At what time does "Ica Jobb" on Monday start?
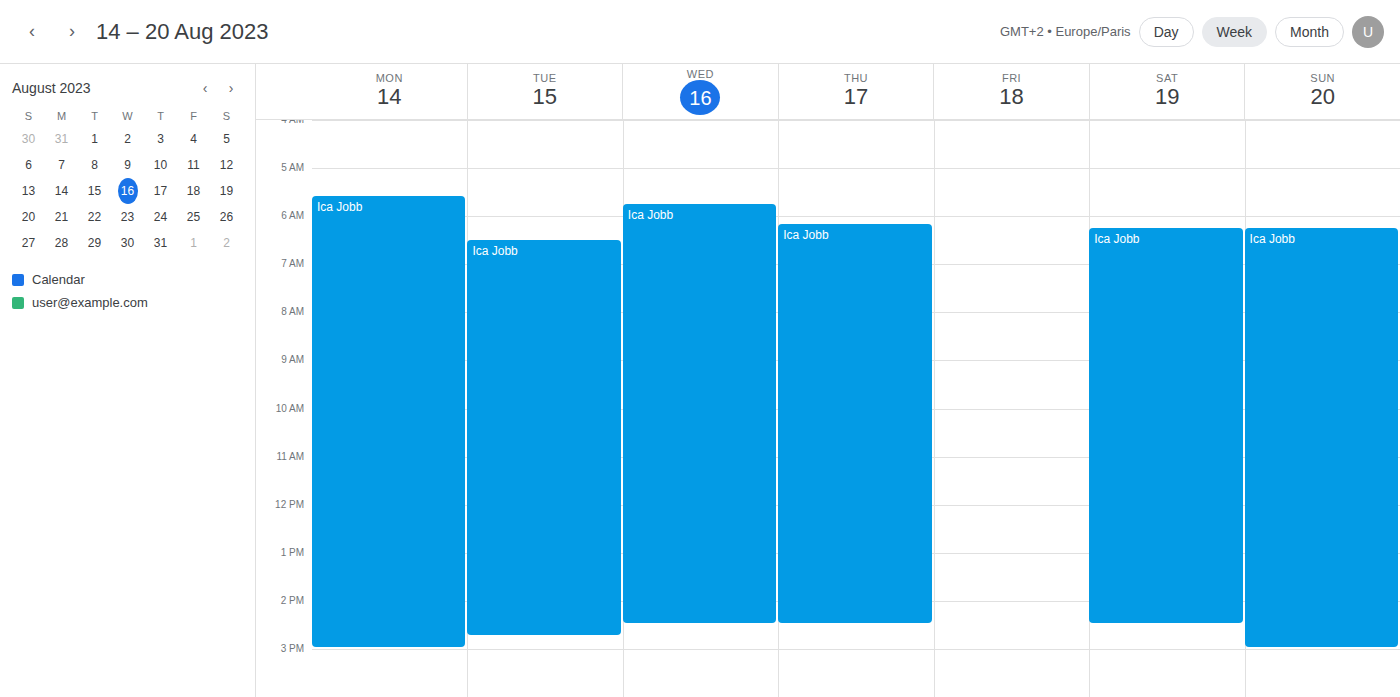
5:35 AM